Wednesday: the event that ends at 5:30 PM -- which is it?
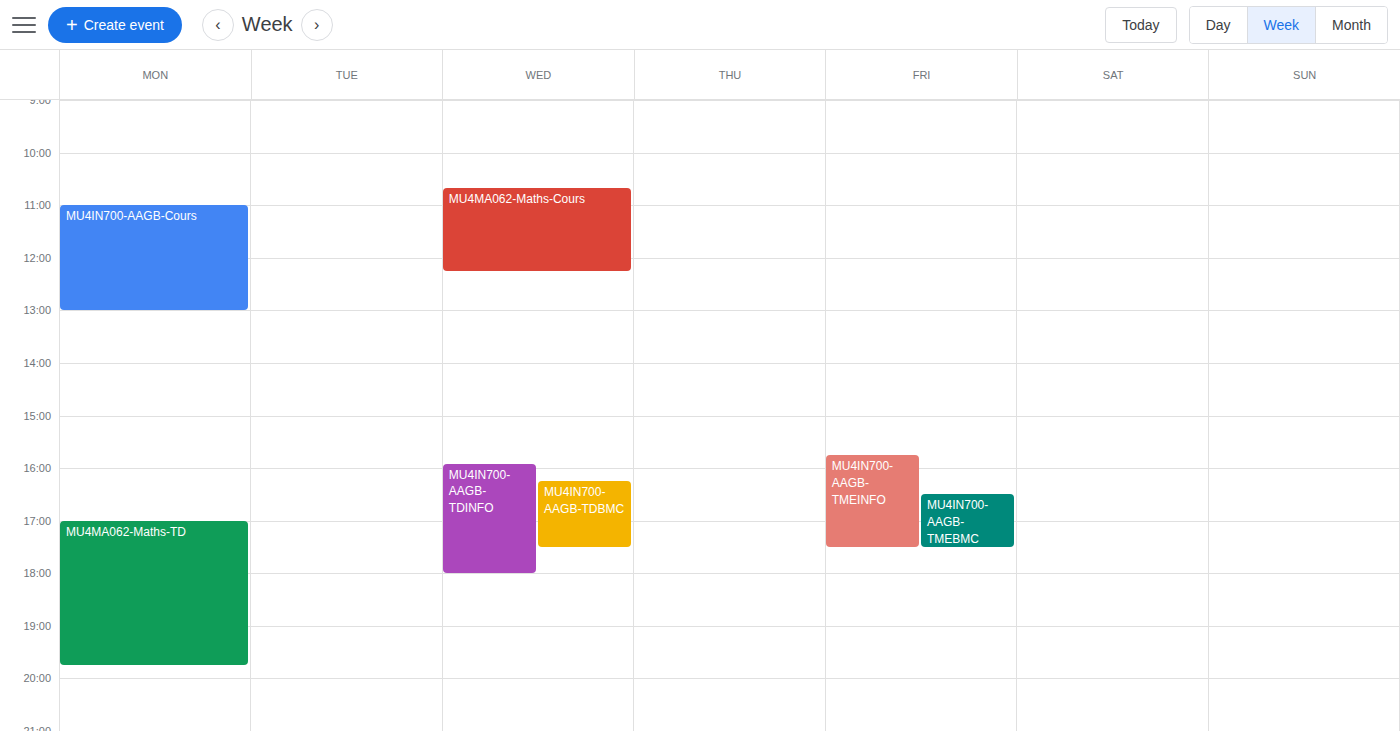
"MU4IN700-AAGB-TDBMC"